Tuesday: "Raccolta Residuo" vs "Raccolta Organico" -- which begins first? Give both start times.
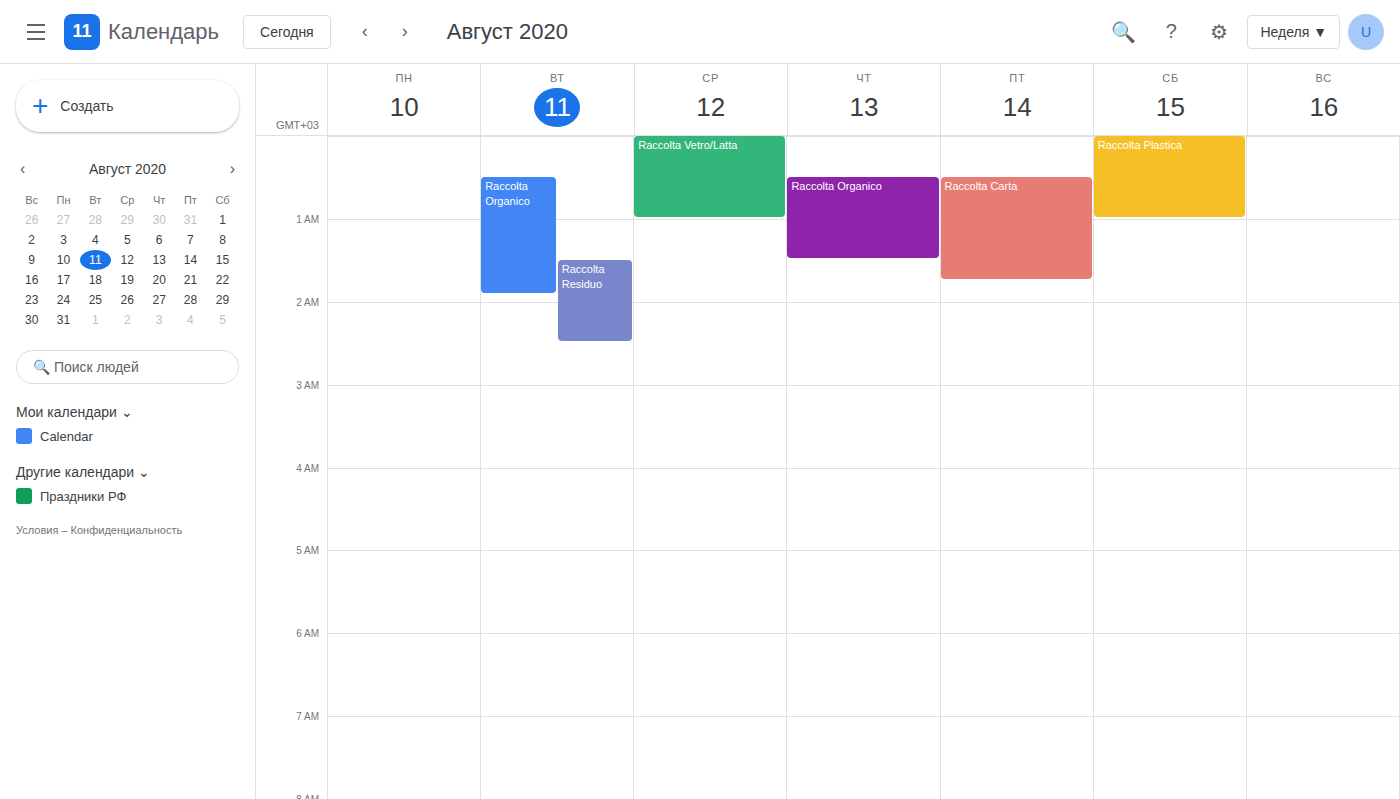
"Raccolta Organico" 12:30 AM; "Raccolta Residuo" 1:30 AM.